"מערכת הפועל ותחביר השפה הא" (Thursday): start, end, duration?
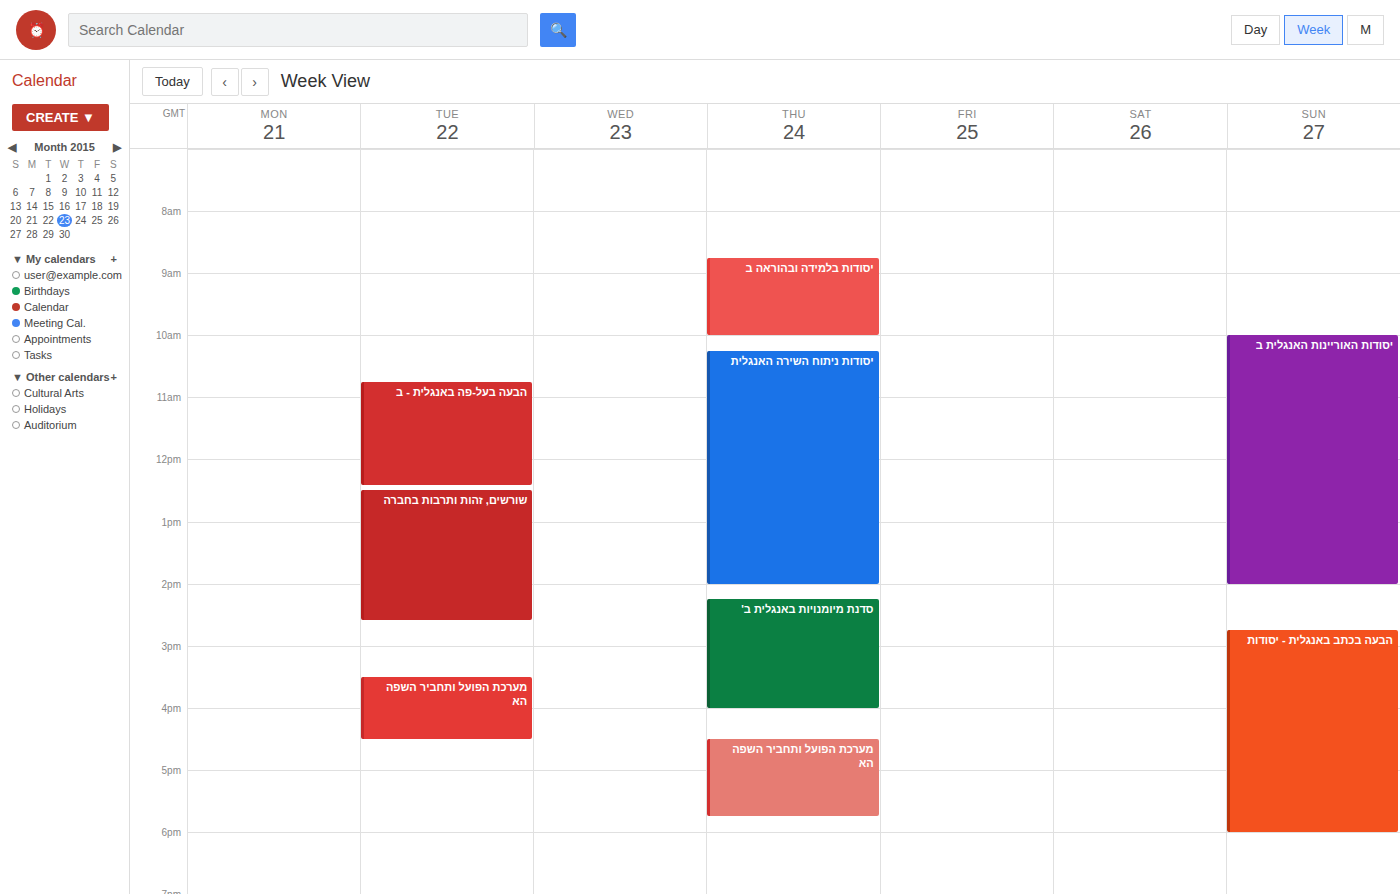
4:30 PM to 5:45 PM, 1 hour 15 minutes